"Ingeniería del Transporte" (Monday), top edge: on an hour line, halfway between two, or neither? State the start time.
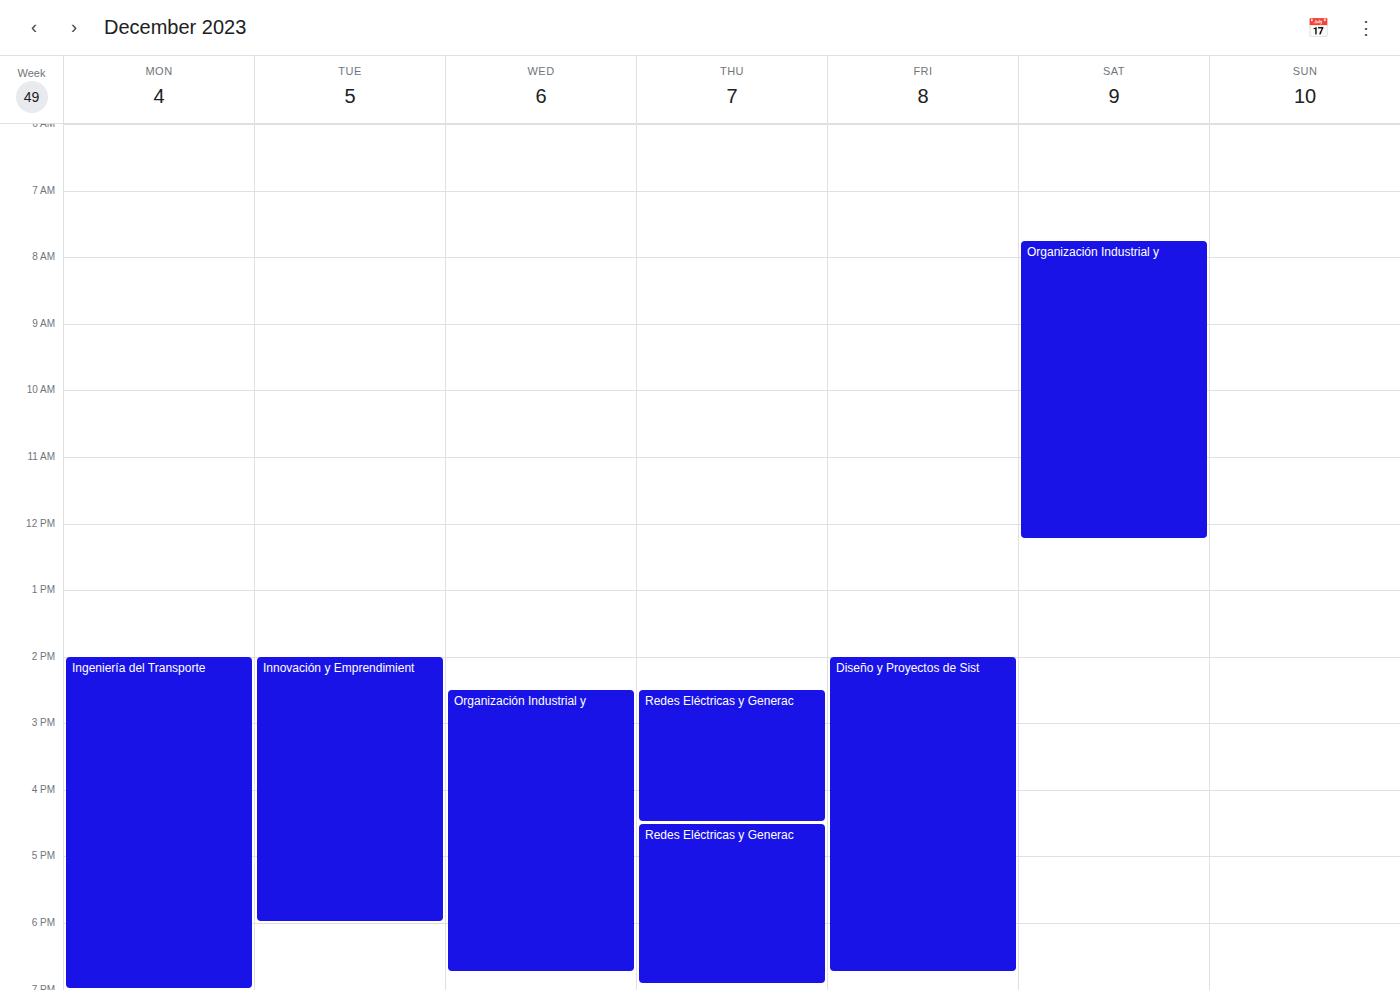
2:00 PM -- exactly on the 2 PM line.